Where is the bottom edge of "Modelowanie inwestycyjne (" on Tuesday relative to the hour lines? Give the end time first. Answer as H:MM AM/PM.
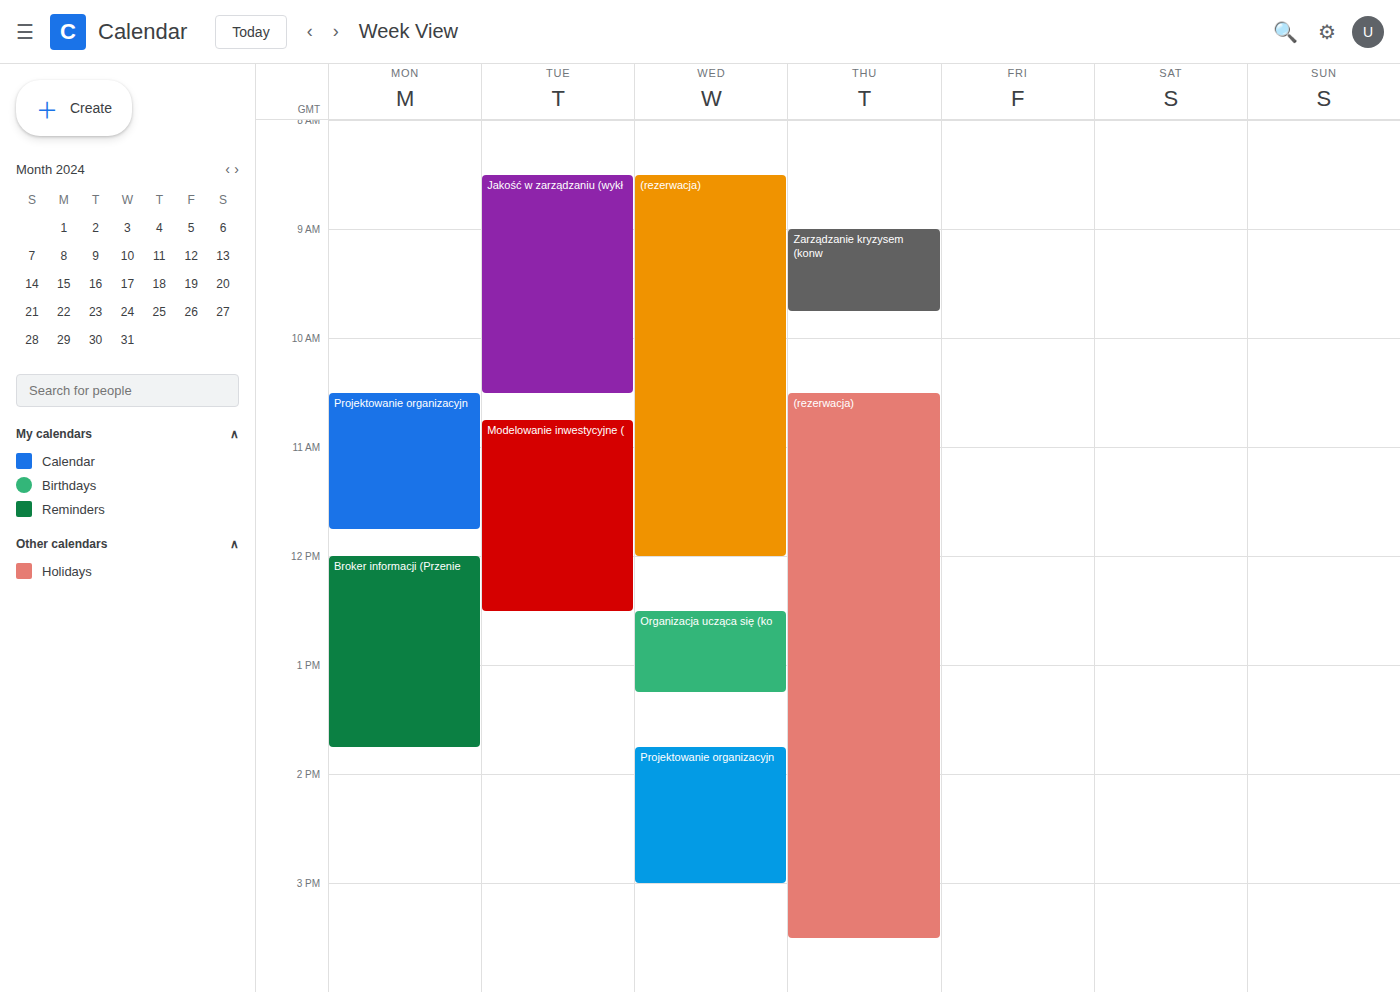
12:30 PM -- halfway between the 12 PM and 1 PM lines.